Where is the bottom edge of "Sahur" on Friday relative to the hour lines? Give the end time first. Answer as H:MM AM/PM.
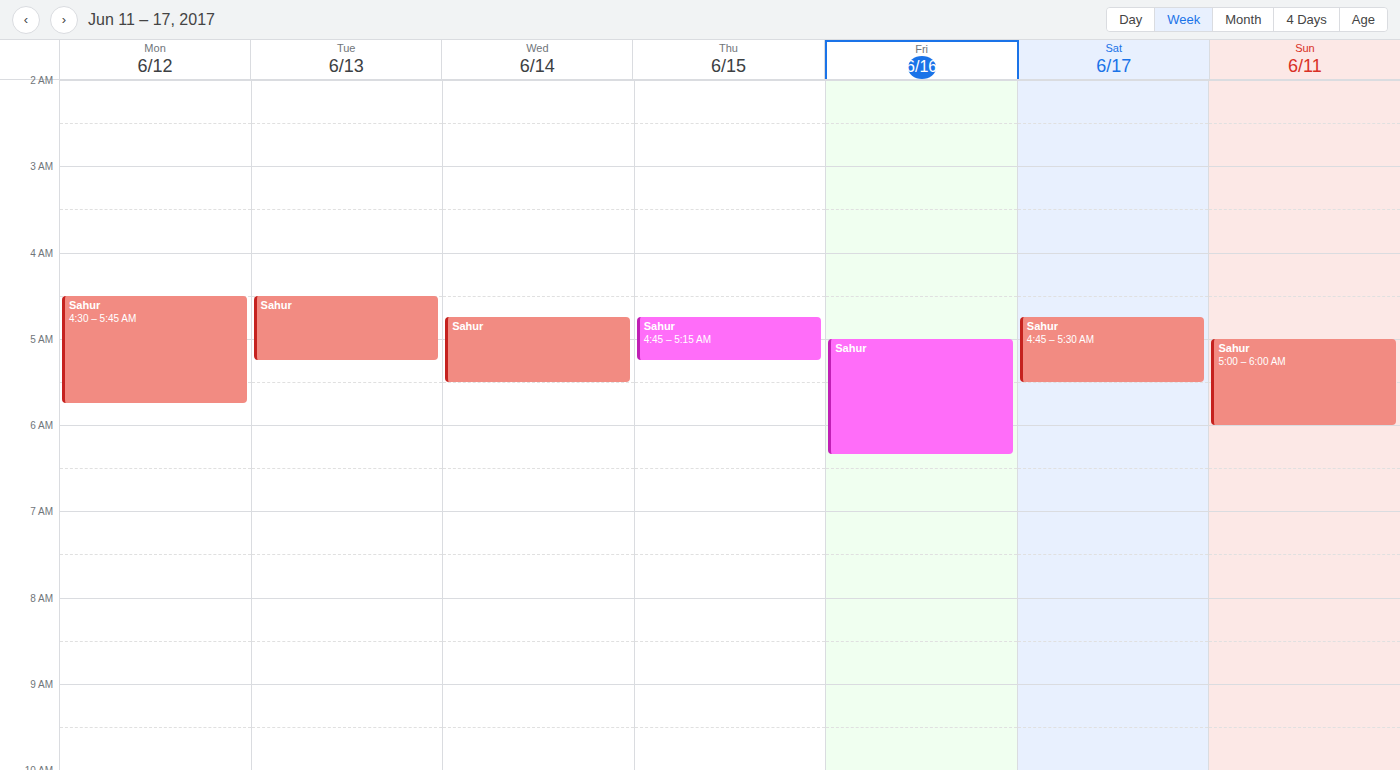
6:20 AM -- neither: 20 minutes below the 6 AM line and 40 minutes above the 7 AM line.